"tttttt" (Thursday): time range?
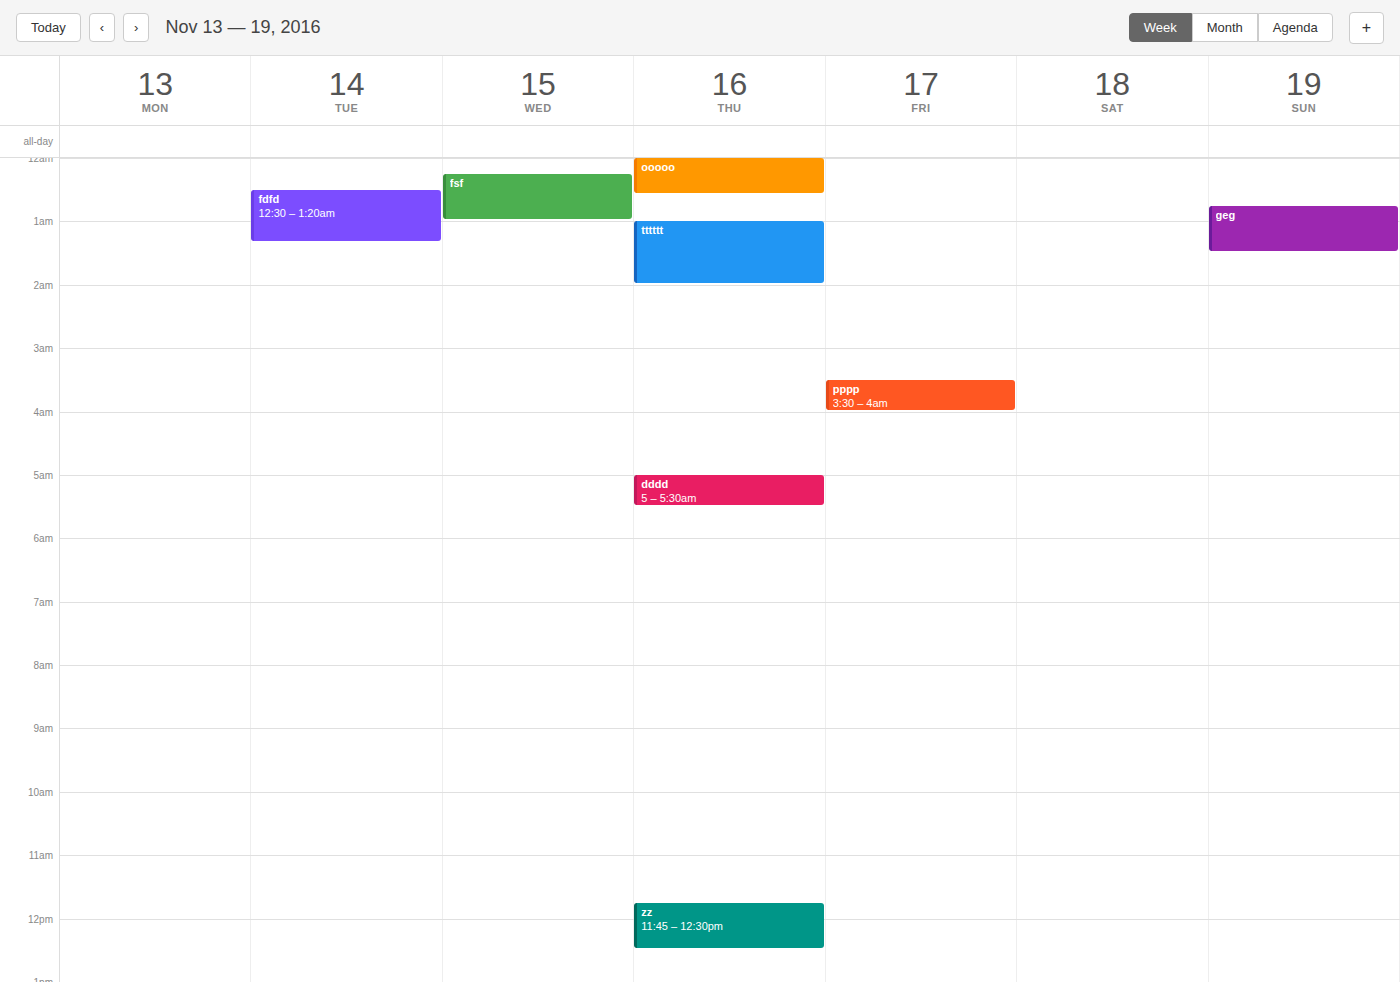
1:00 AM to 2:00 AM